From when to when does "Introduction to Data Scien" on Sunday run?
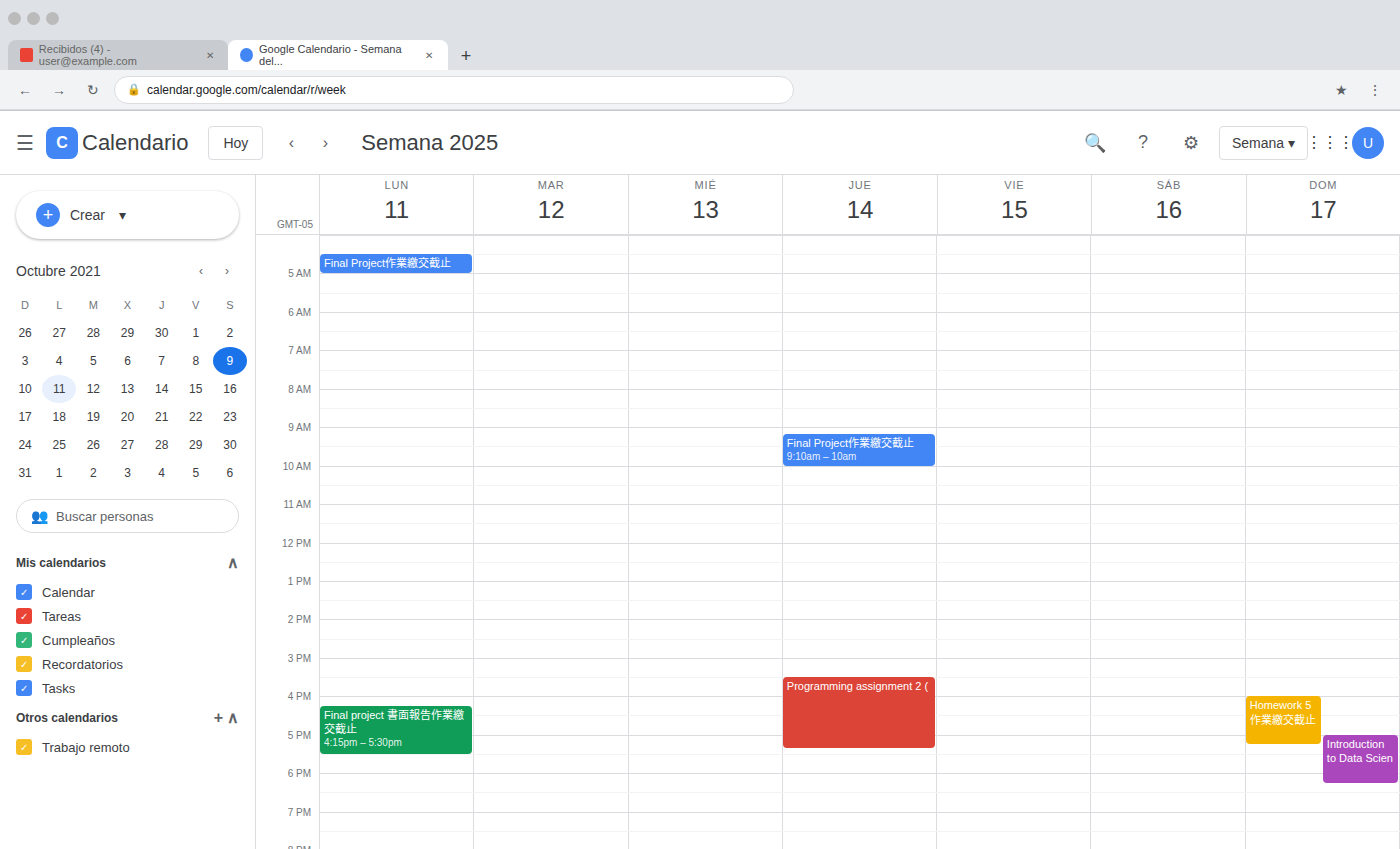
5:00 PM to 6:15 PM